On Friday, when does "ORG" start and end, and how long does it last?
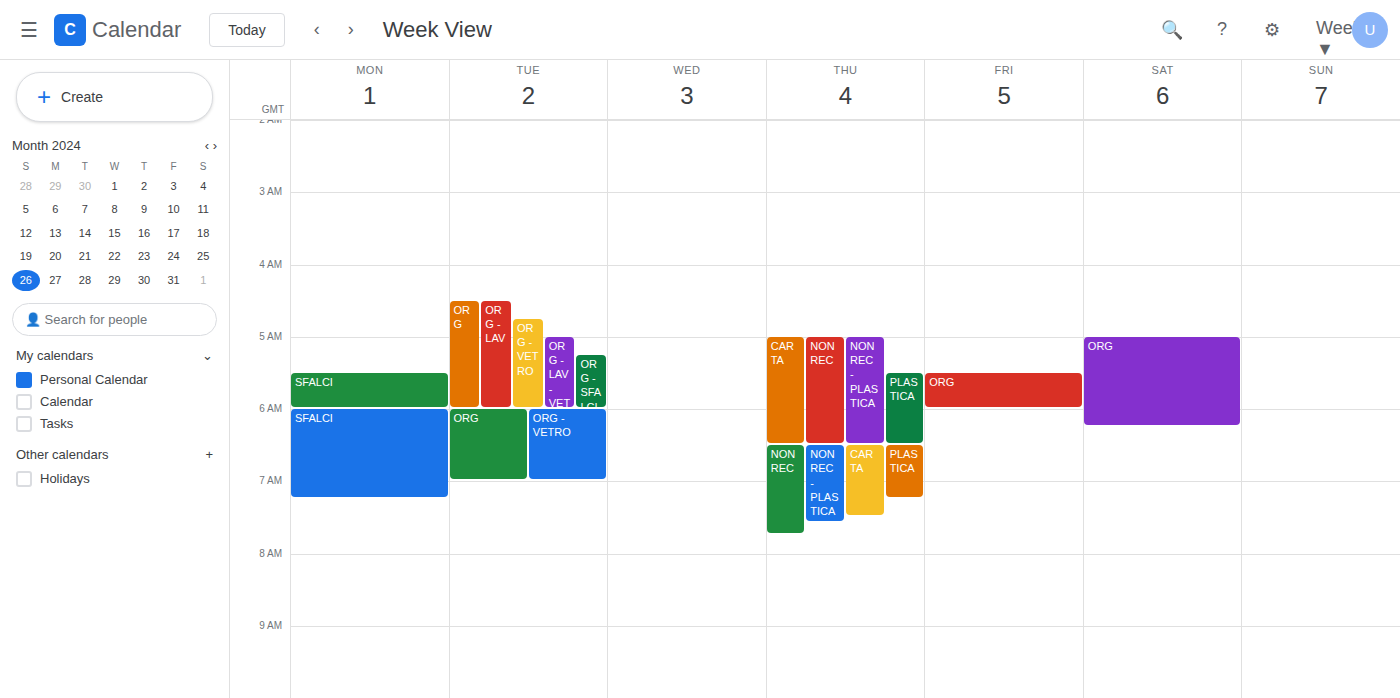
5:30 AM to 6:00 AM, 30 minutes